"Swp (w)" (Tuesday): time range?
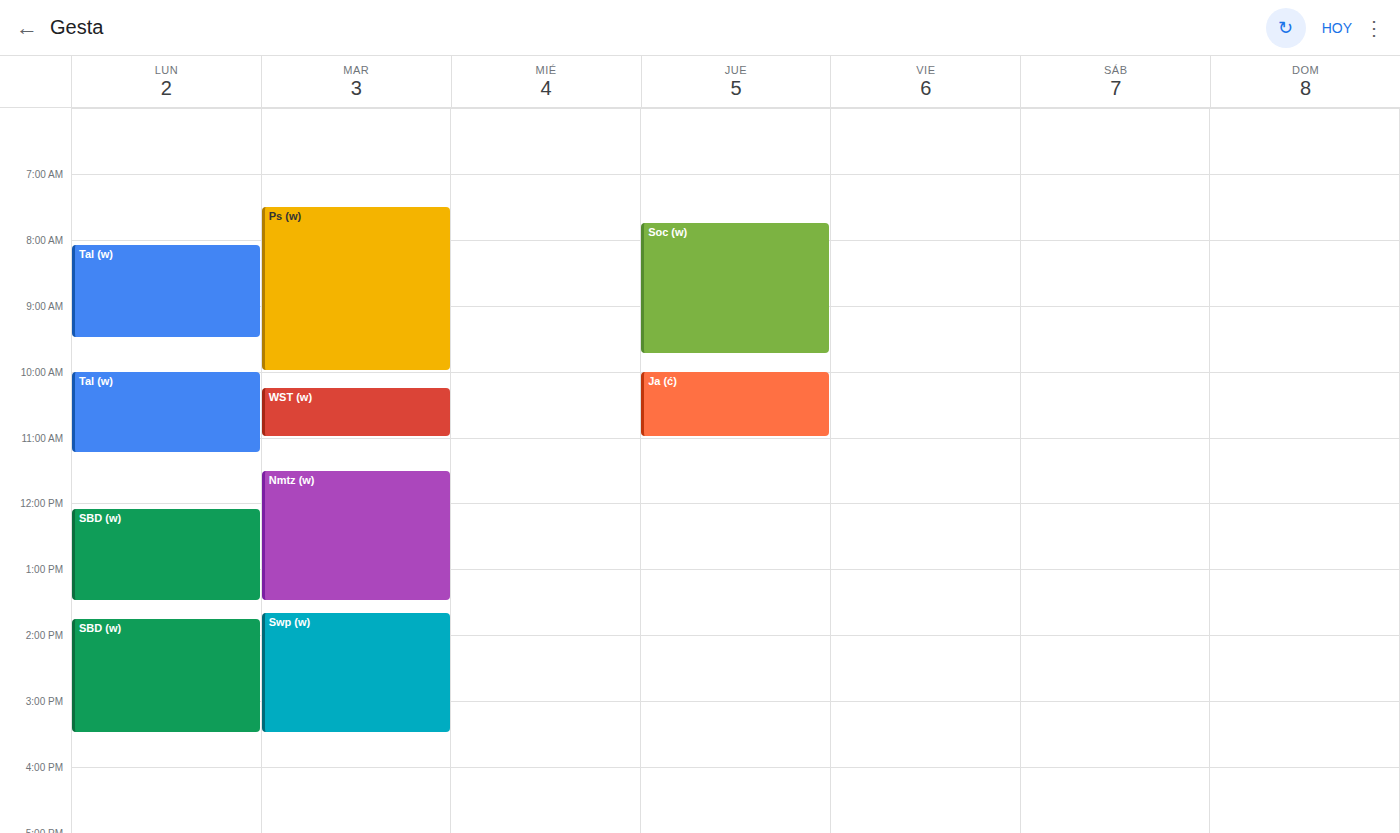
1:40 PM to 3:30 PM